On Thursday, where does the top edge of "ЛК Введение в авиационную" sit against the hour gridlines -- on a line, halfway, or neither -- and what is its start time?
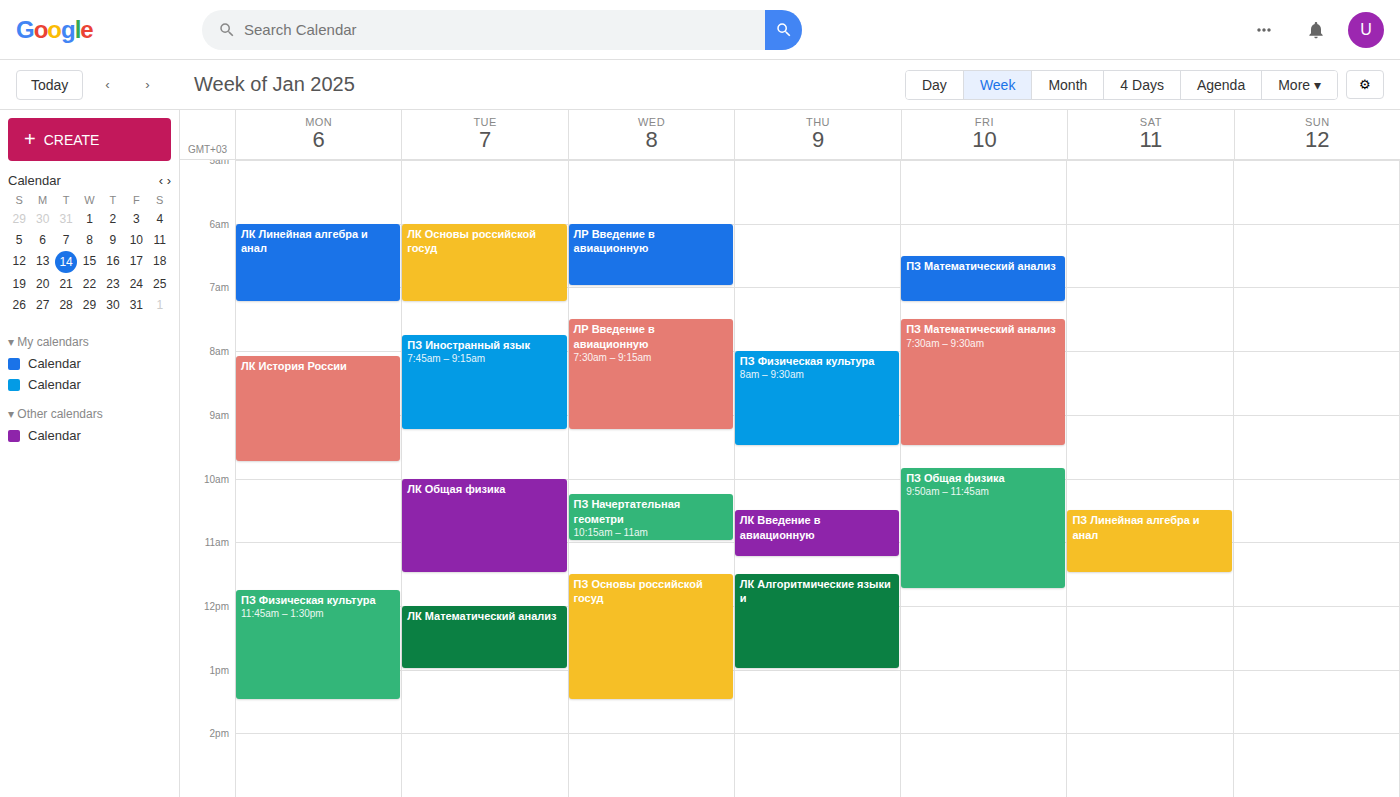
10:30 AM -- halfway between the 10 AM and 11 AM lines.